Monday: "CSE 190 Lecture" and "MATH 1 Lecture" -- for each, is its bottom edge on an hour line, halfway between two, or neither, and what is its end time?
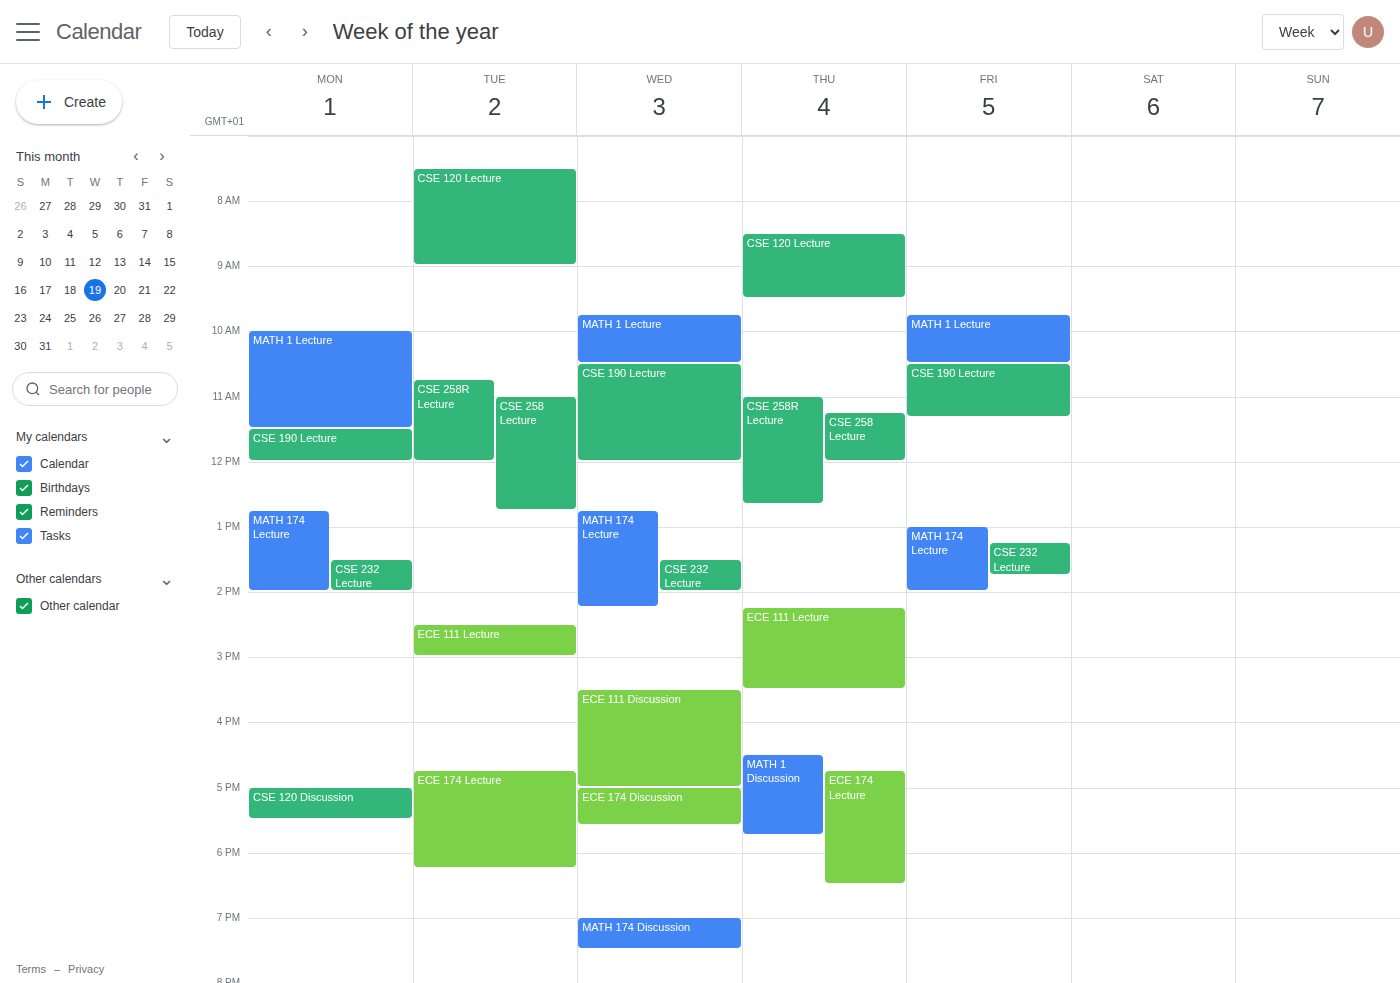
"CSE 190 Lecture": 12:00 PM, exactly on the 12 PM line. "MATH 1 Lecture": 11:30 AM, halfway between the 11 AM and 12 PM lines.